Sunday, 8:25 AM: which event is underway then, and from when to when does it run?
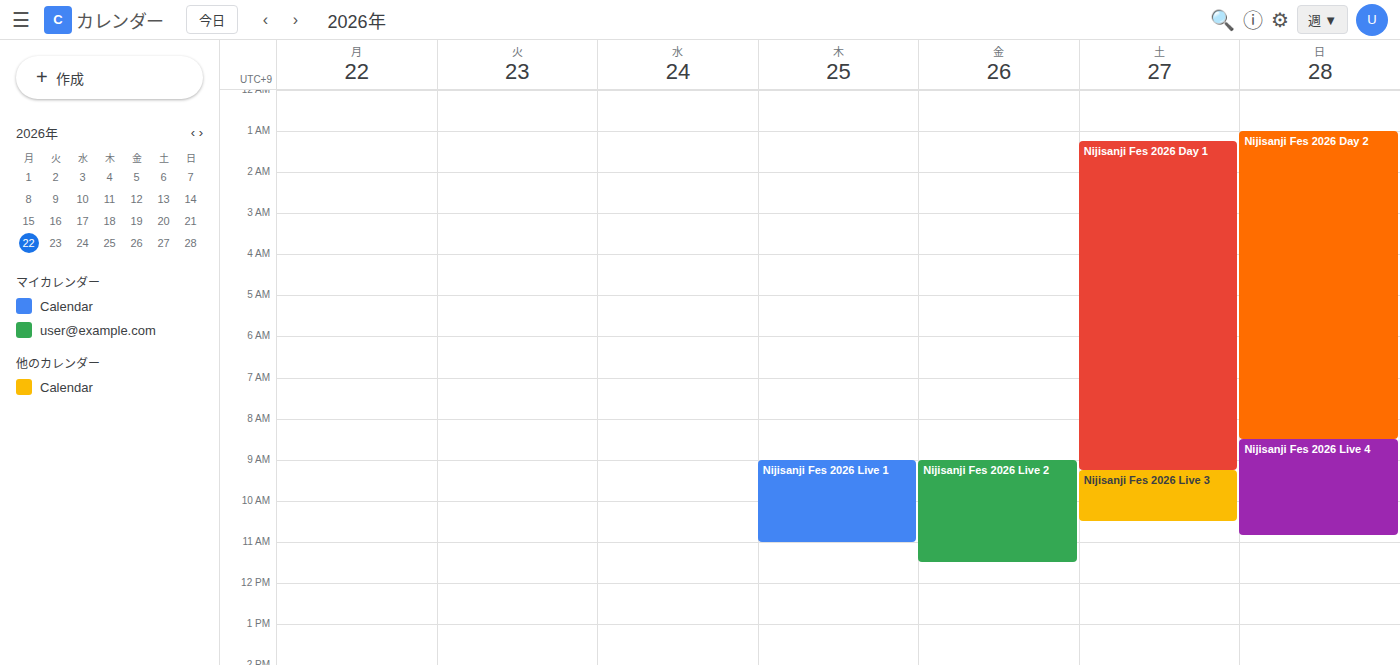
"Nijisanji Fes 2026 Day 2", 1:00 AM to 8:30 AM